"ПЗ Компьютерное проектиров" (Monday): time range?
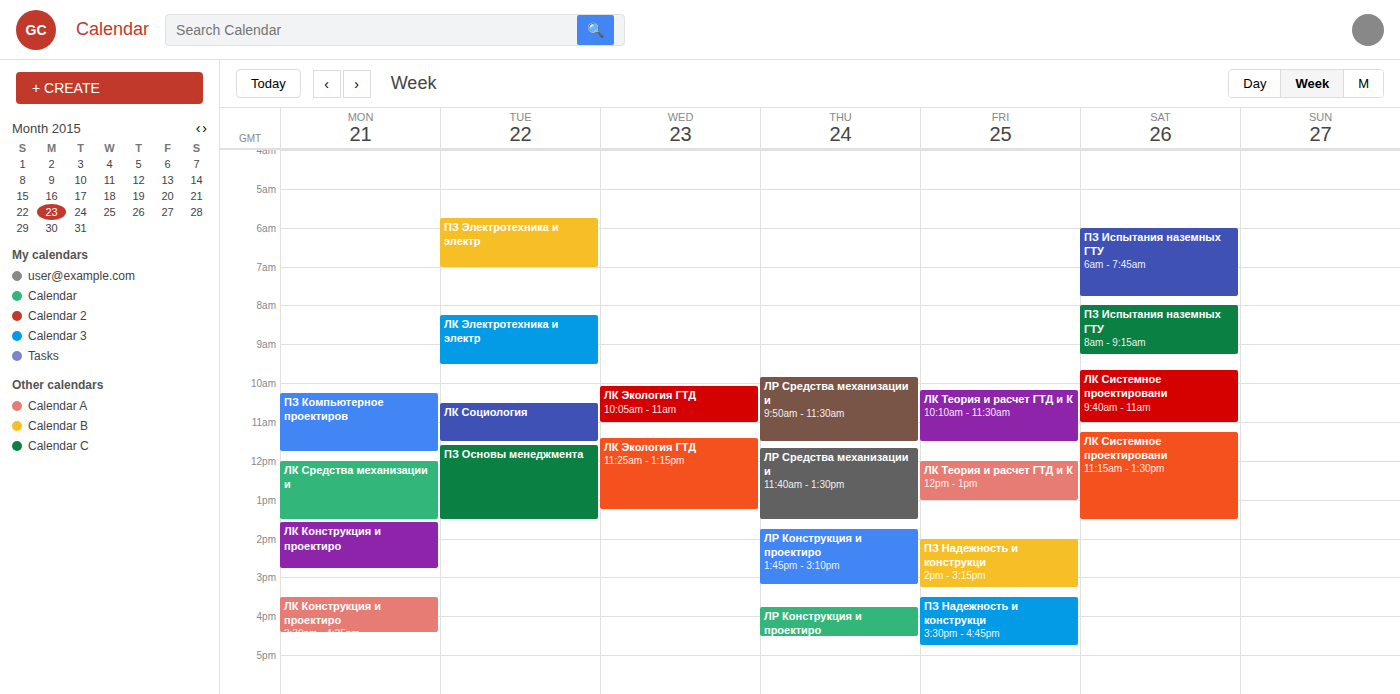
10:15 AM to 11:45 AM